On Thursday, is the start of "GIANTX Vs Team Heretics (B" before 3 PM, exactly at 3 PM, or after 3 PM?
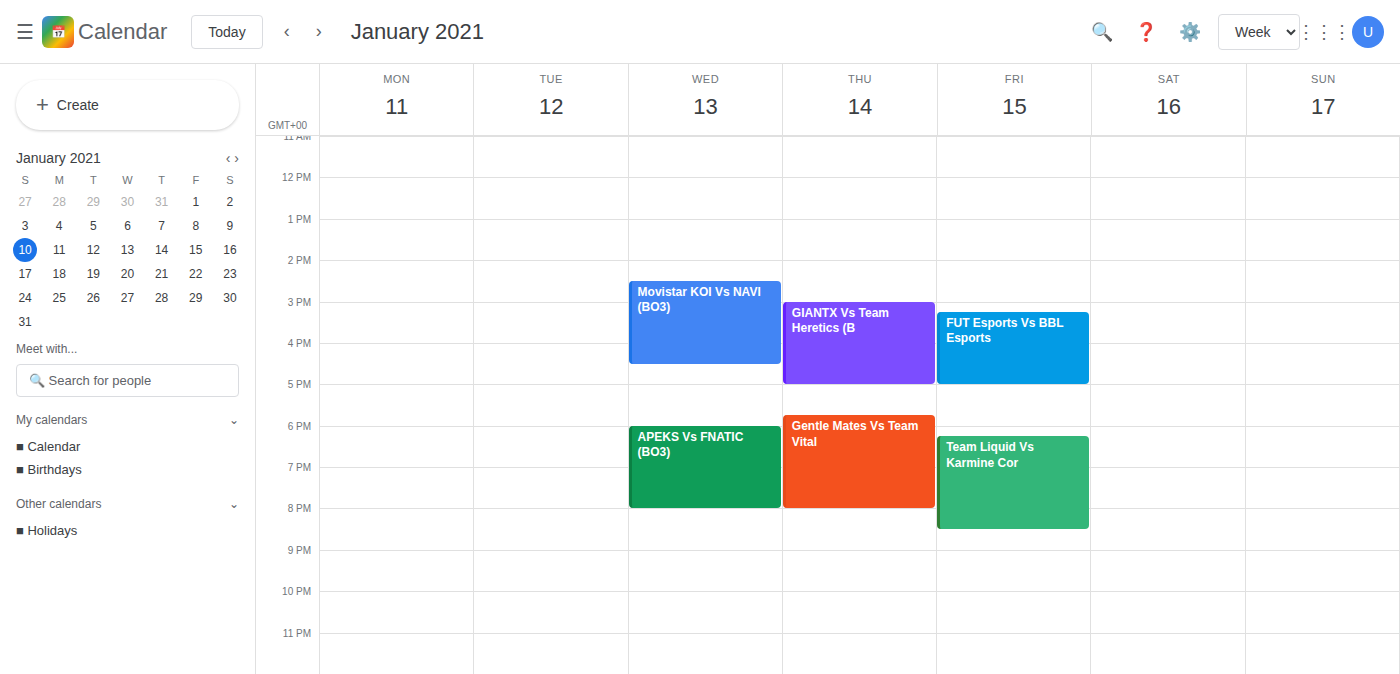
3:00 PM -- exactly at 3 PM, on the 3 PM line.